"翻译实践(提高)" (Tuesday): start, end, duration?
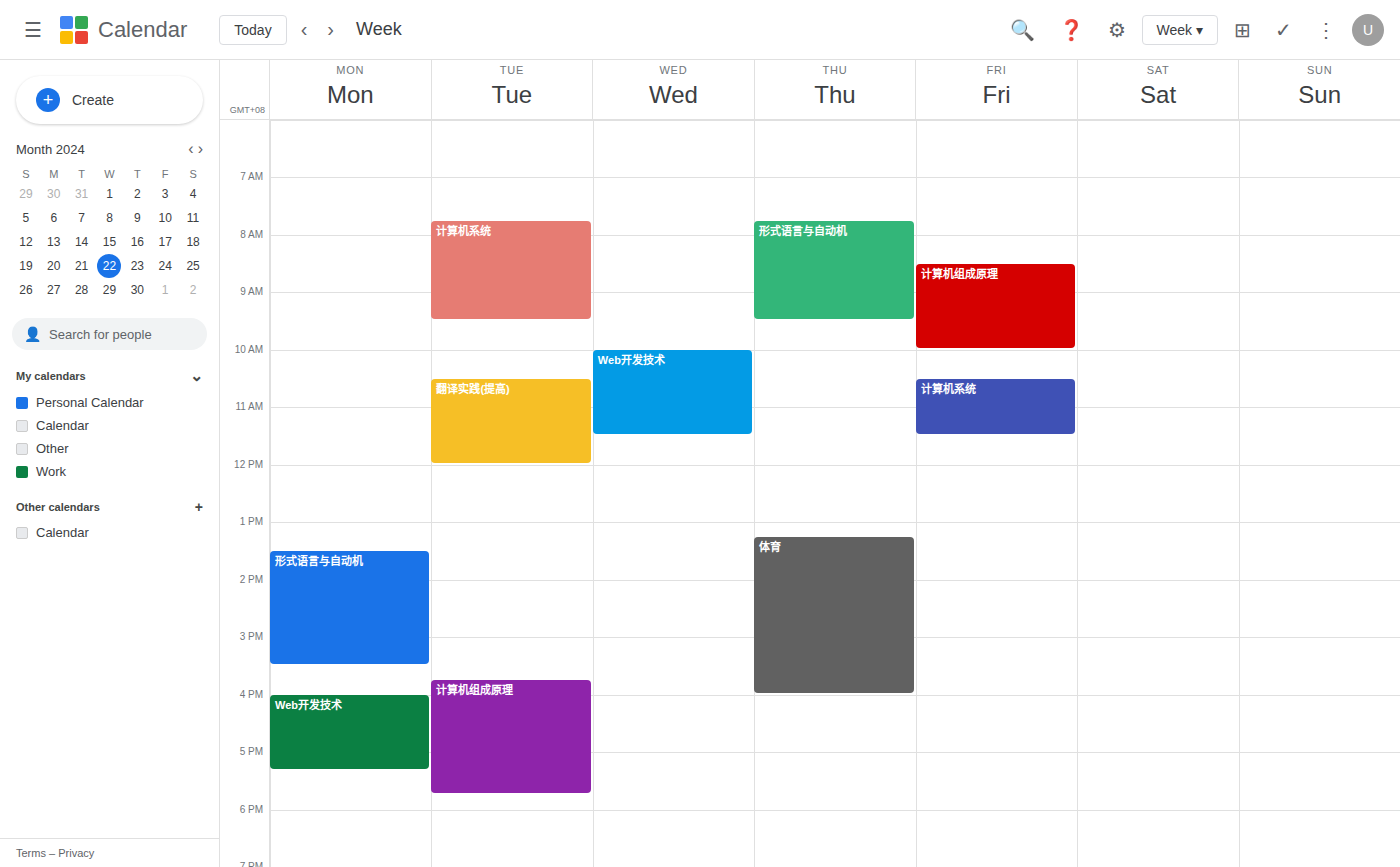
10:30 AM to 12:00 PM, 1 hour 30 minutes